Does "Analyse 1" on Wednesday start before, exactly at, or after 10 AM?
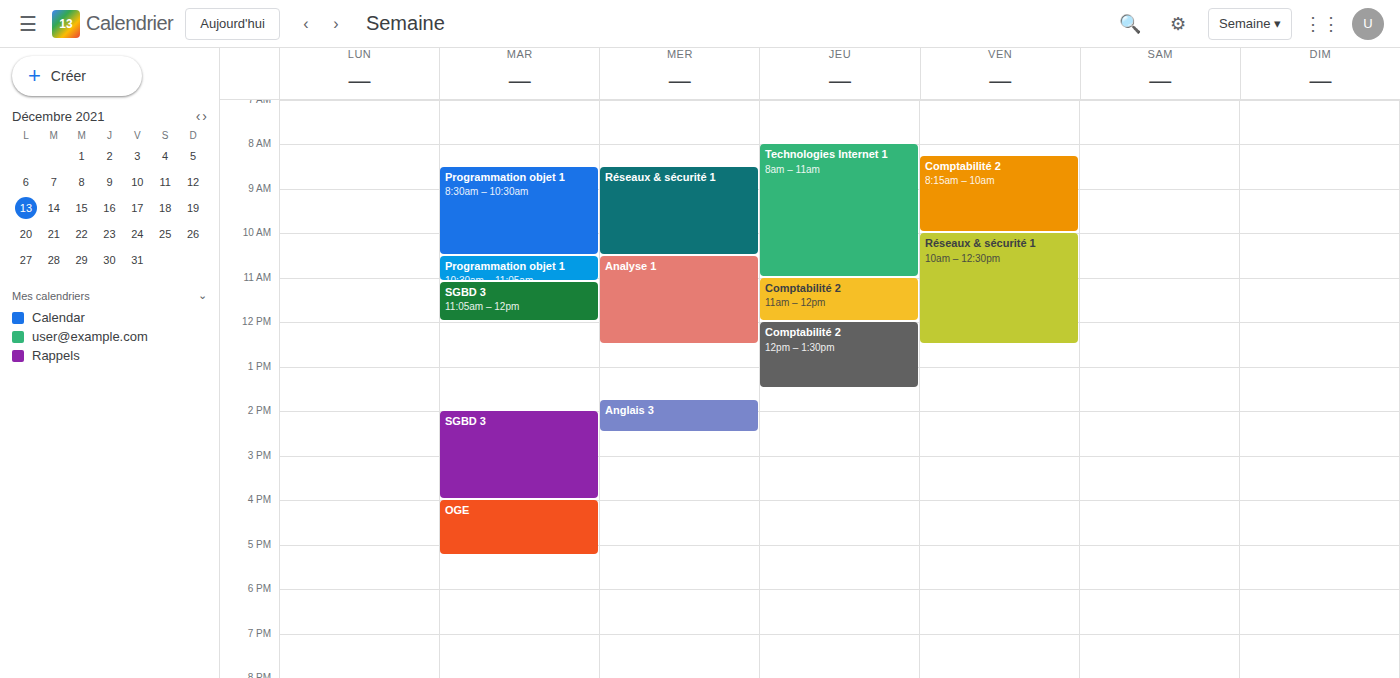
10:30 AM -- after 10 AM, 30 minutes below the 10 AM line.